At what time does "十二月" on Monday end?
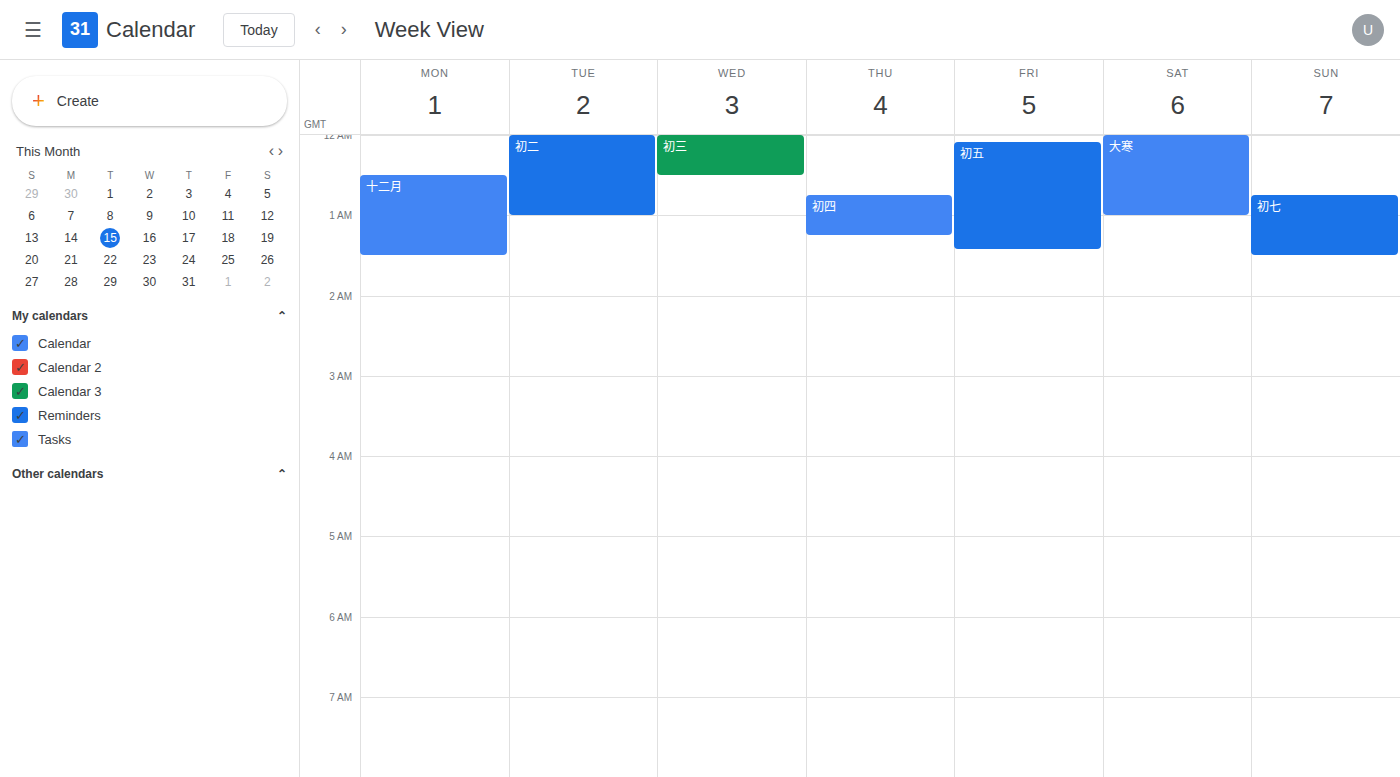
1:30 AM